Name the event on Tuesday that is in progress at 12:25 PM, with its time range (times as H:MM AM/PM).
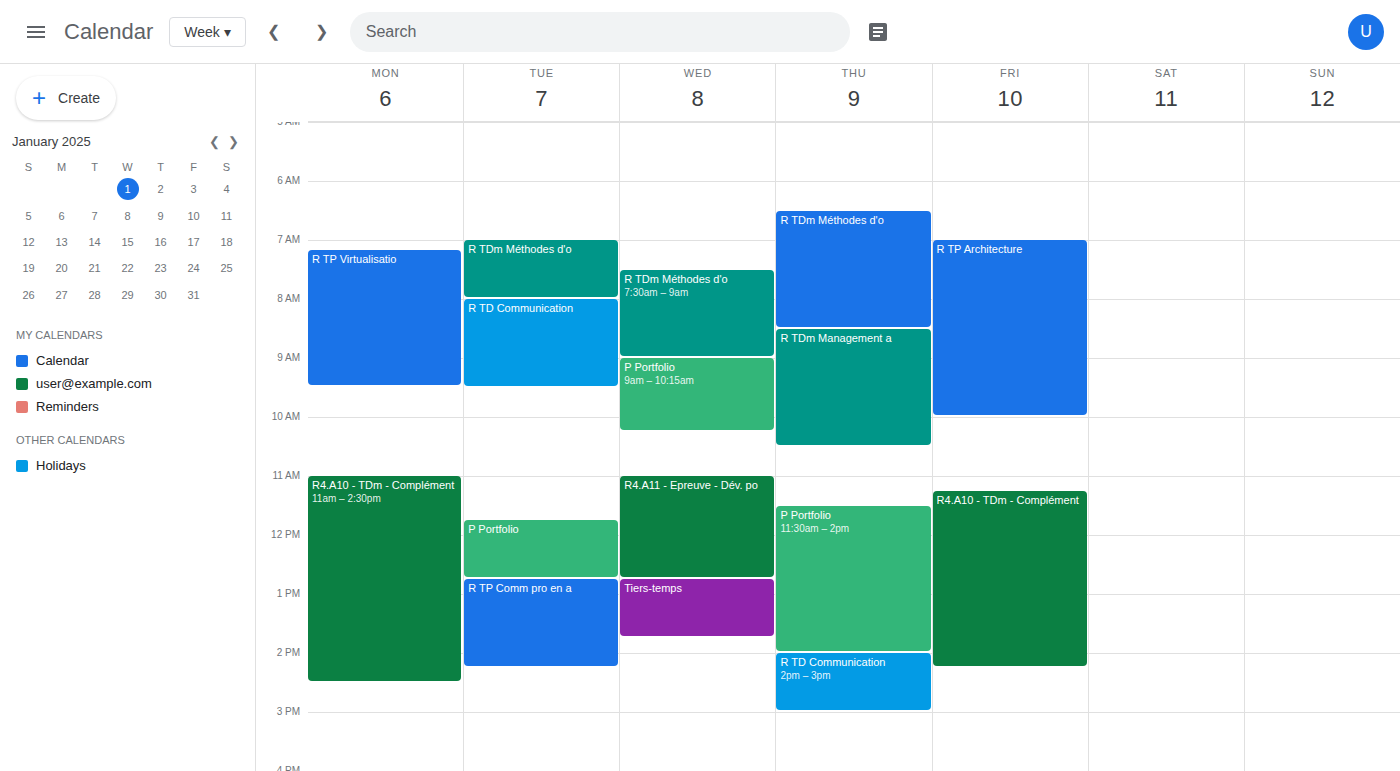
"P Portfolio", 11:45 AM to 12:45 PM